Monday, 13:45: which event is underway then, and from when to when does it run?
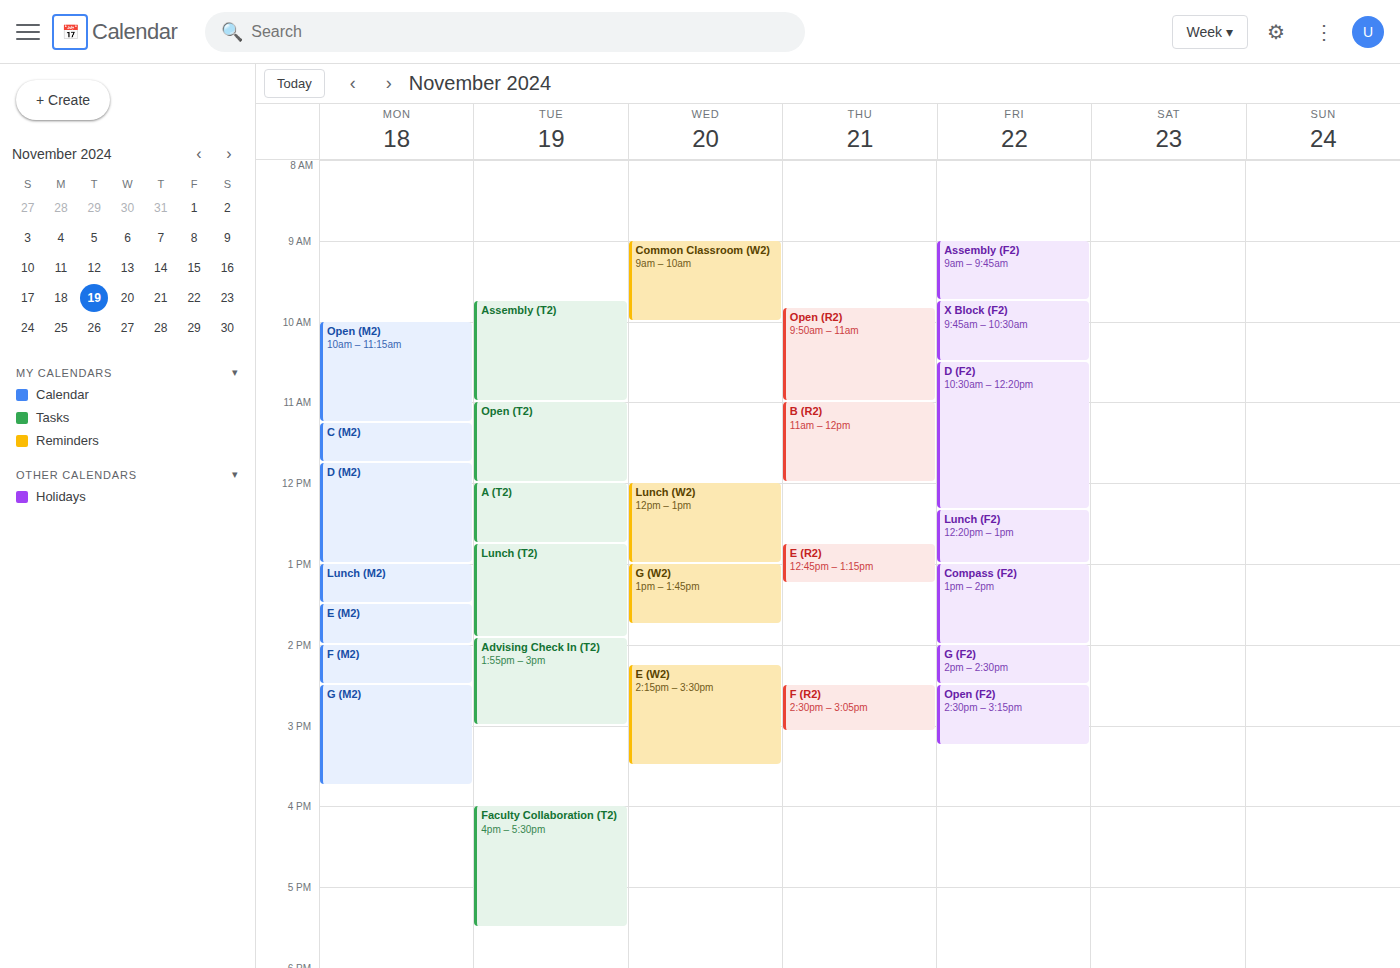
"E (M2)", 13:30 to 14:00